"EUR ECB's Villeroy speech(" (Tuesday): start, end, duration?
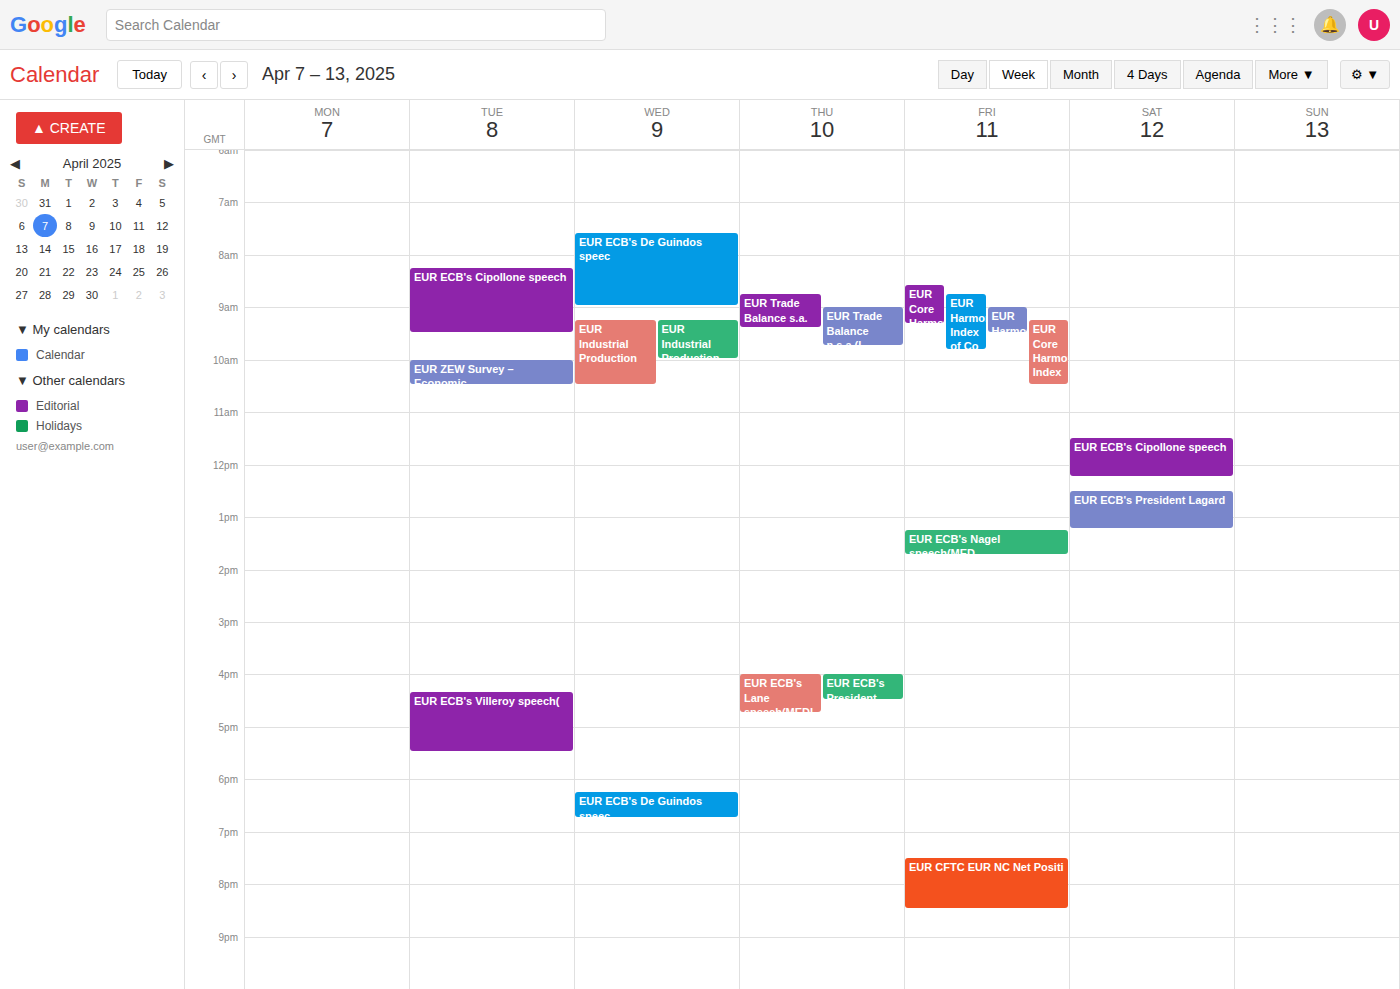
4:20 PM to 5:30 PM, 1 hour 10 minutes